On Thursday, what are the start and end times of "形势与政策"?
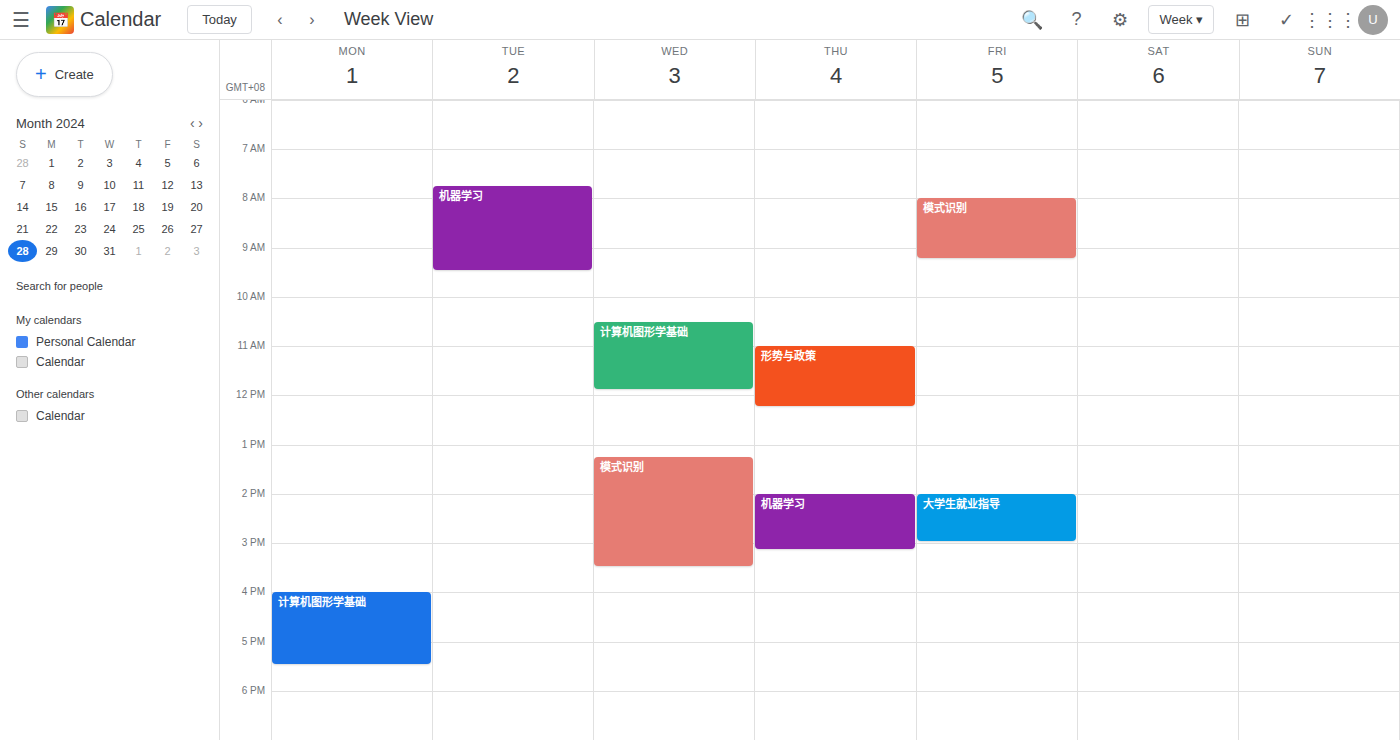
11:00 to 12:15